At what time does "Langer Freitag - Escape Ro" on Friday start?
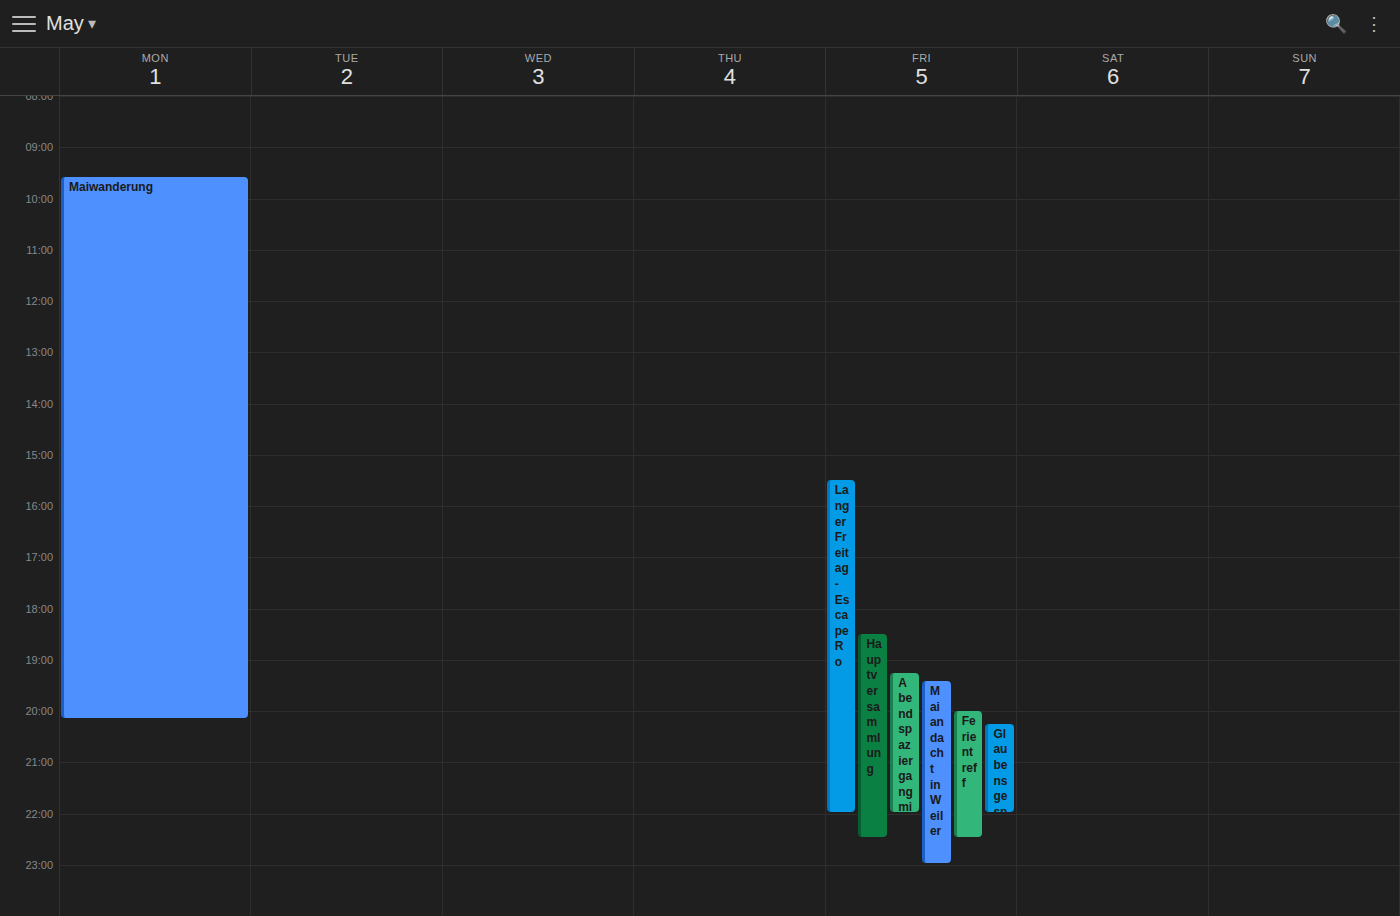
15:30